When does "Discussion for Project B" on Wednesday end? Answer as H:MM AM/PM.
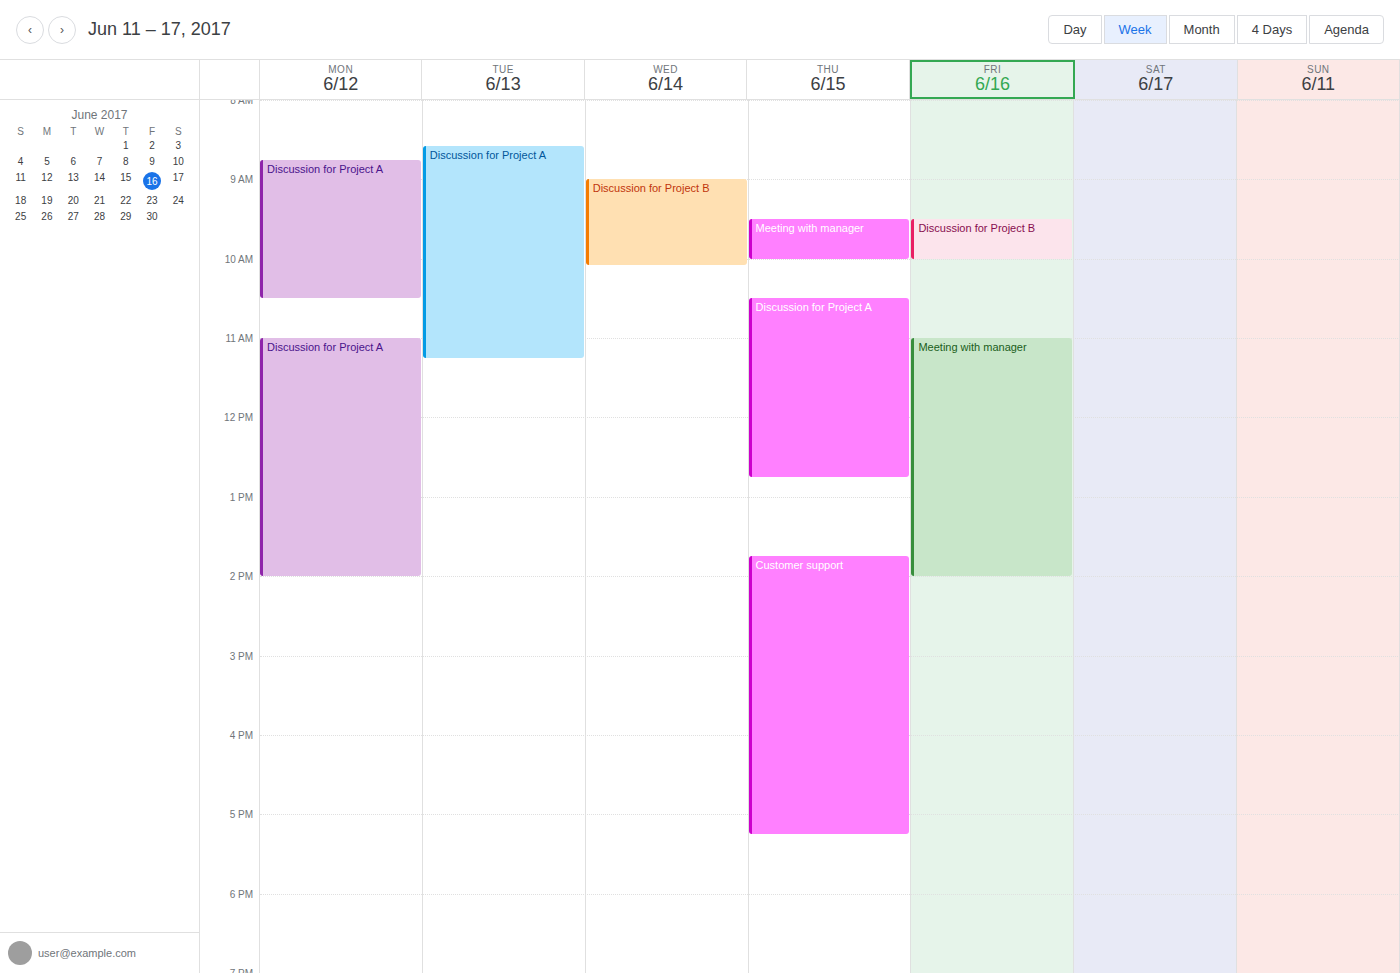
10:05 AM